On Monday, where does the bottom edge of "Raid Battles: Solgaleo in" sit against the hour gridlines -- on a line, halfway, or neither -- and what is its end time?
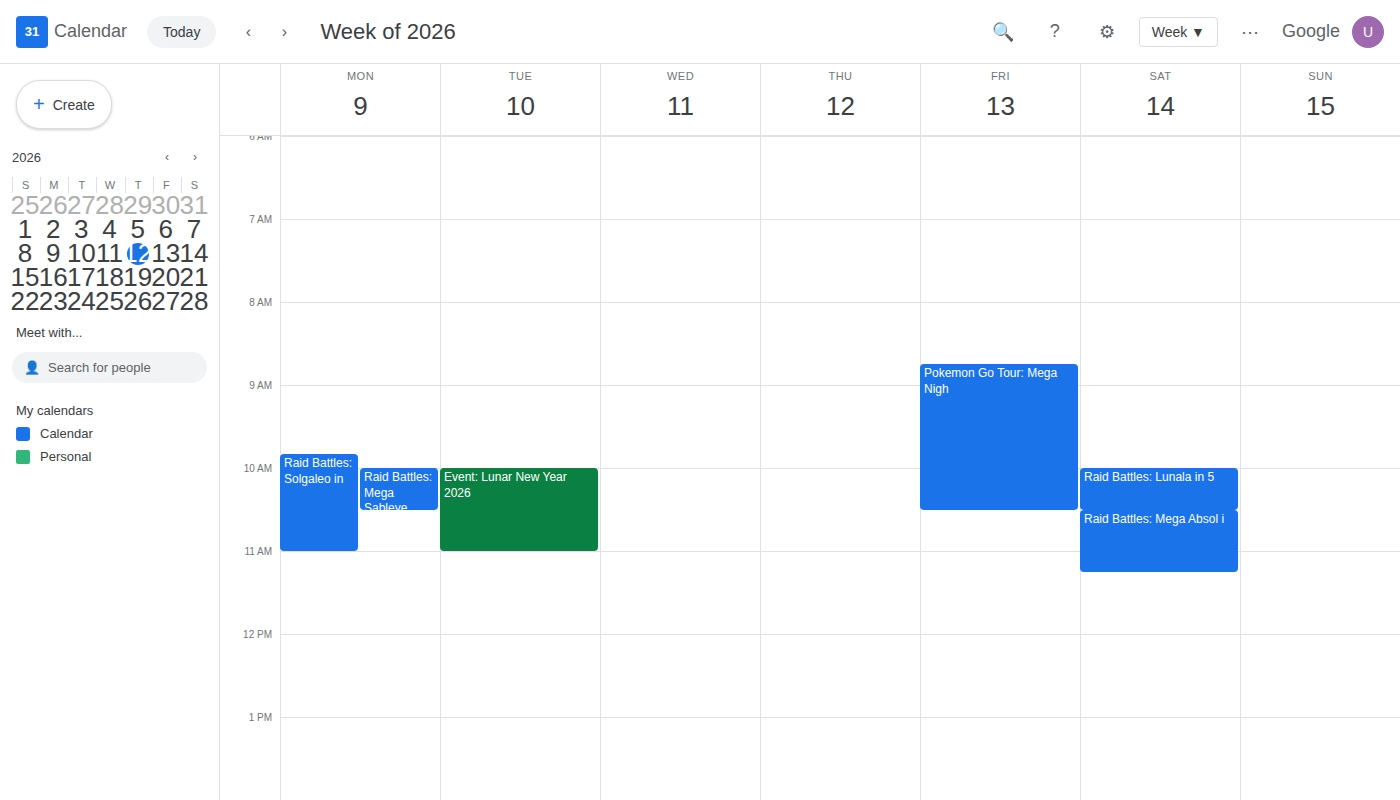
11:00 AM -- exactly on the 11 AM line.